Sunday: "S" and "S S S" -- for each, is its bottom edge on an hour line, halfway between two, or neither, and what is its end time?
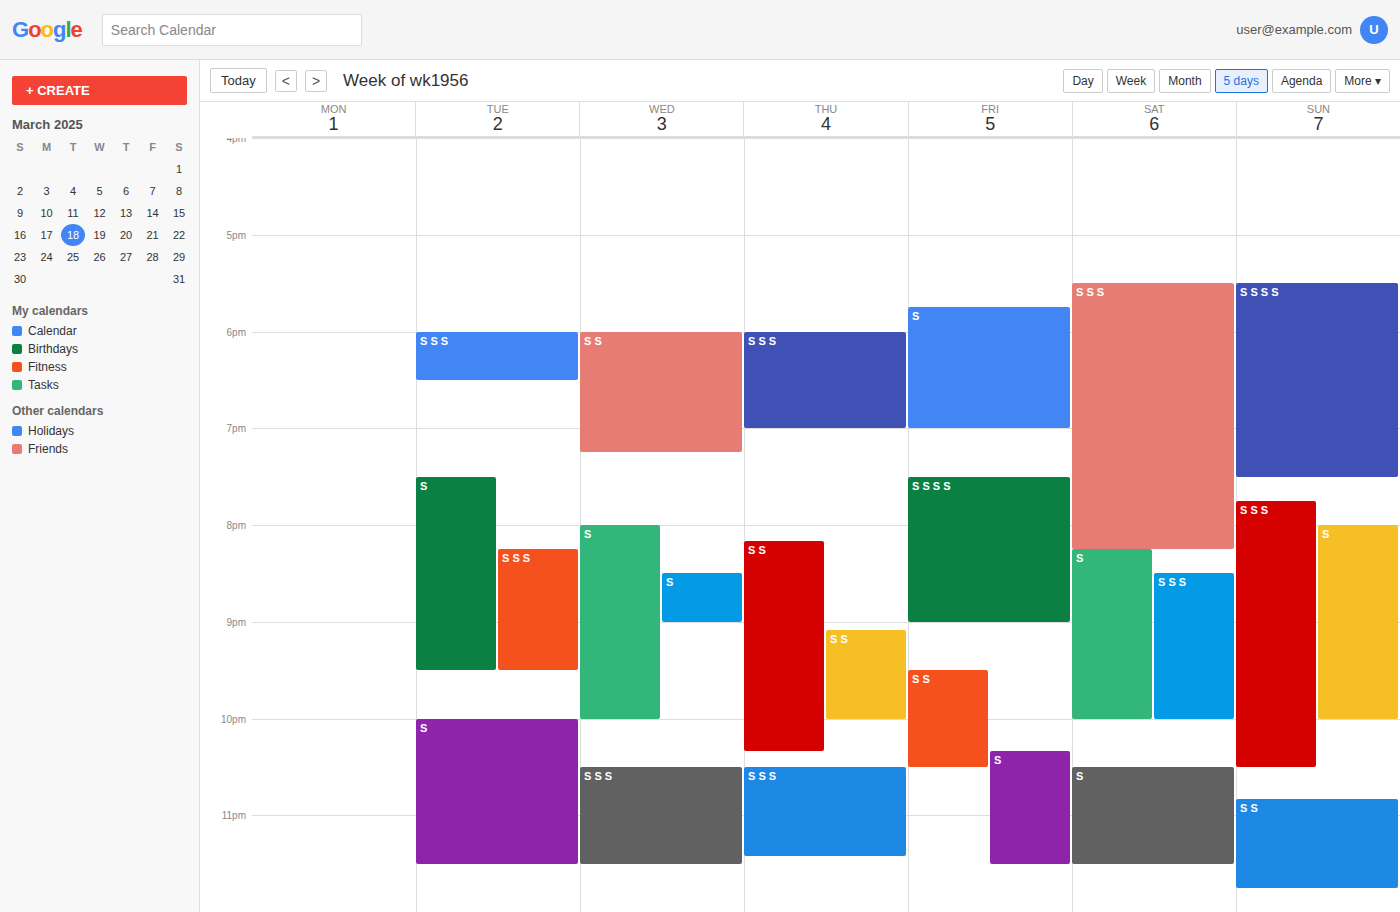
"S": 10:00 PM, exactly on the 10 PM line. "S S S": 10:30 PM, halfway between the 10 PM and 11 PM lines.